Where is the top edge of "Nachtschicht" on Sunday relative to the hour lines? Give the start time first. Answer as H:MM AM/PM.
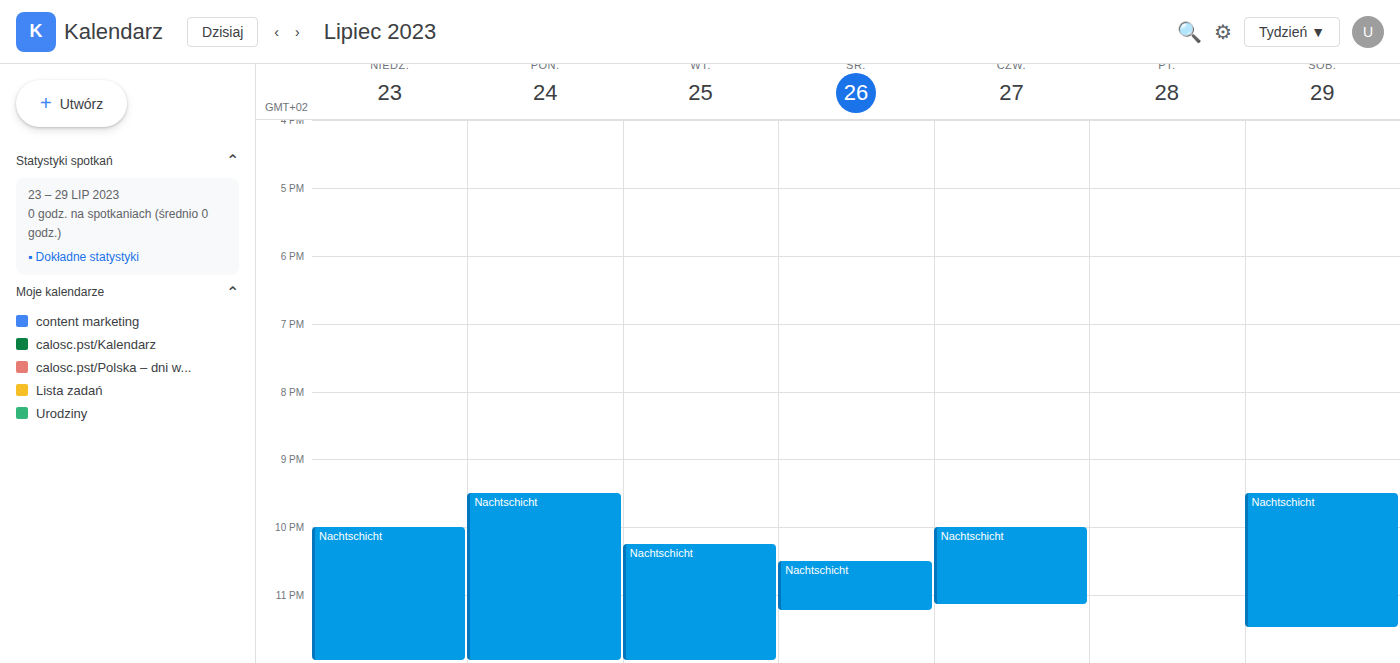
10:00 PM -- exactly on the 10 PM line.